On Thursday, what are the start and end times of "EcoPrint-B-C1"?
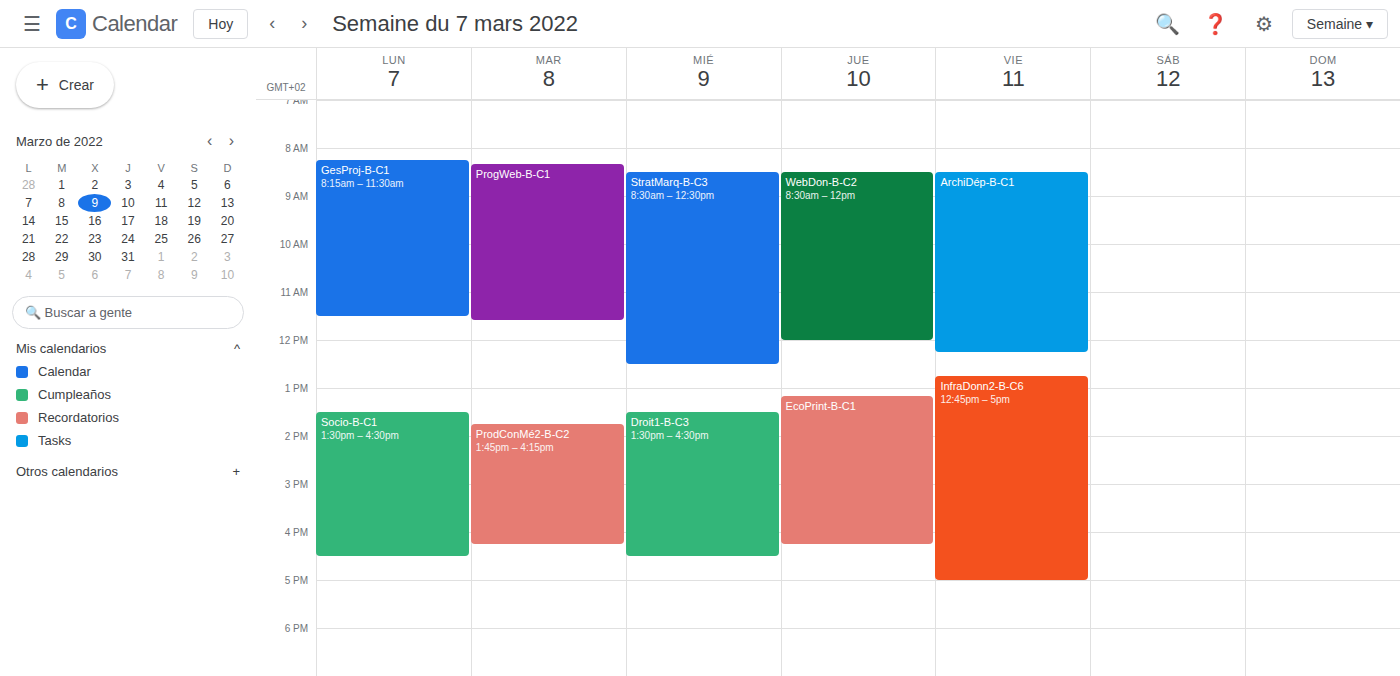
1:10 PM to 4:15 PM